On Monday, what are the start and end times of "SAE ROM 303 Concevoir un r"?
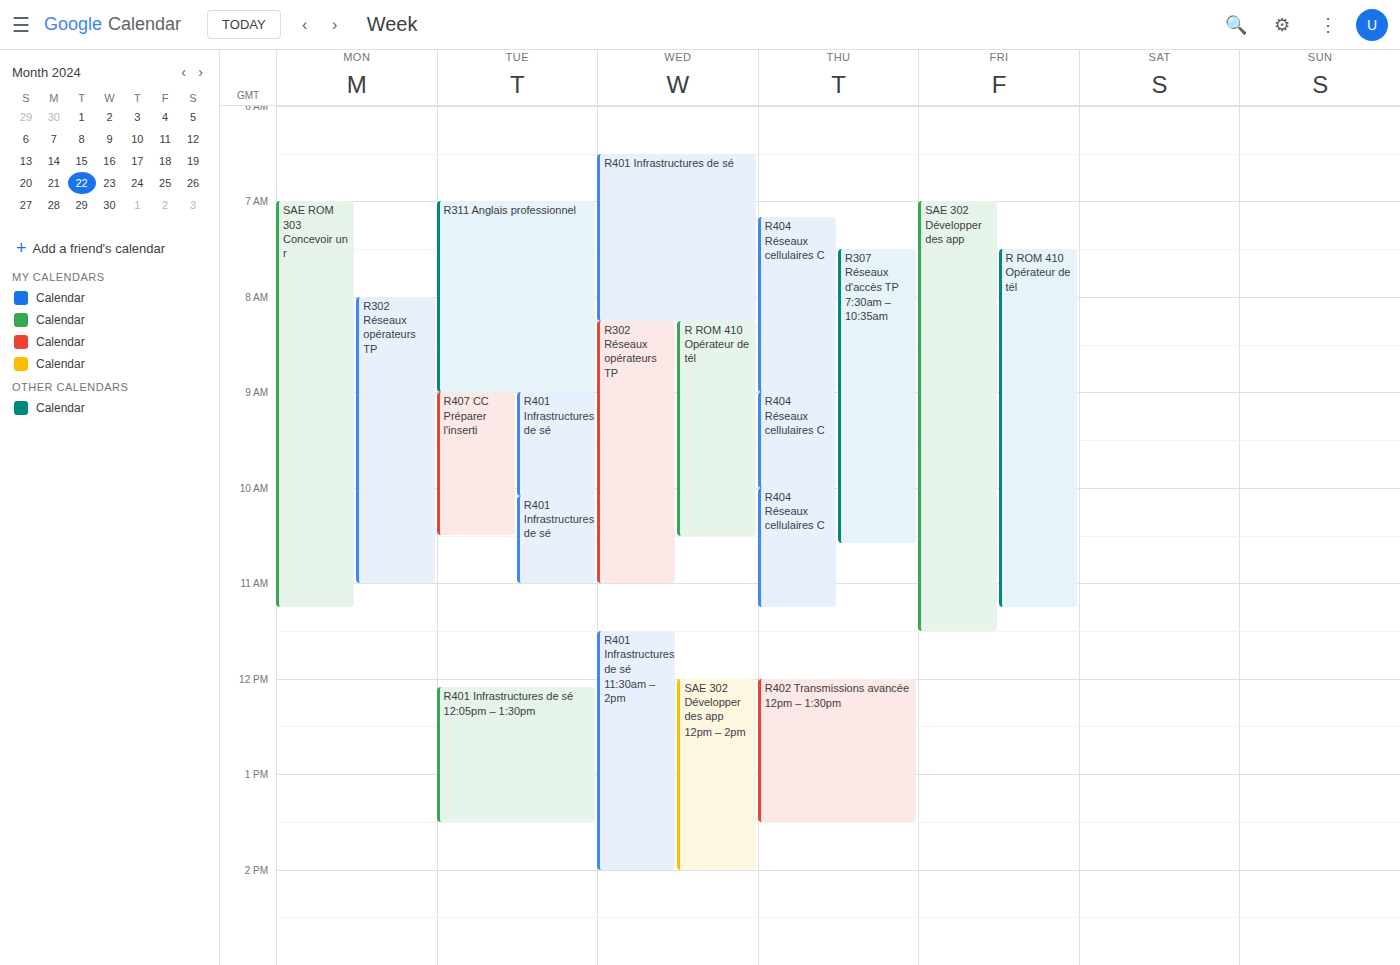
7:00 AM to 11:15 AM